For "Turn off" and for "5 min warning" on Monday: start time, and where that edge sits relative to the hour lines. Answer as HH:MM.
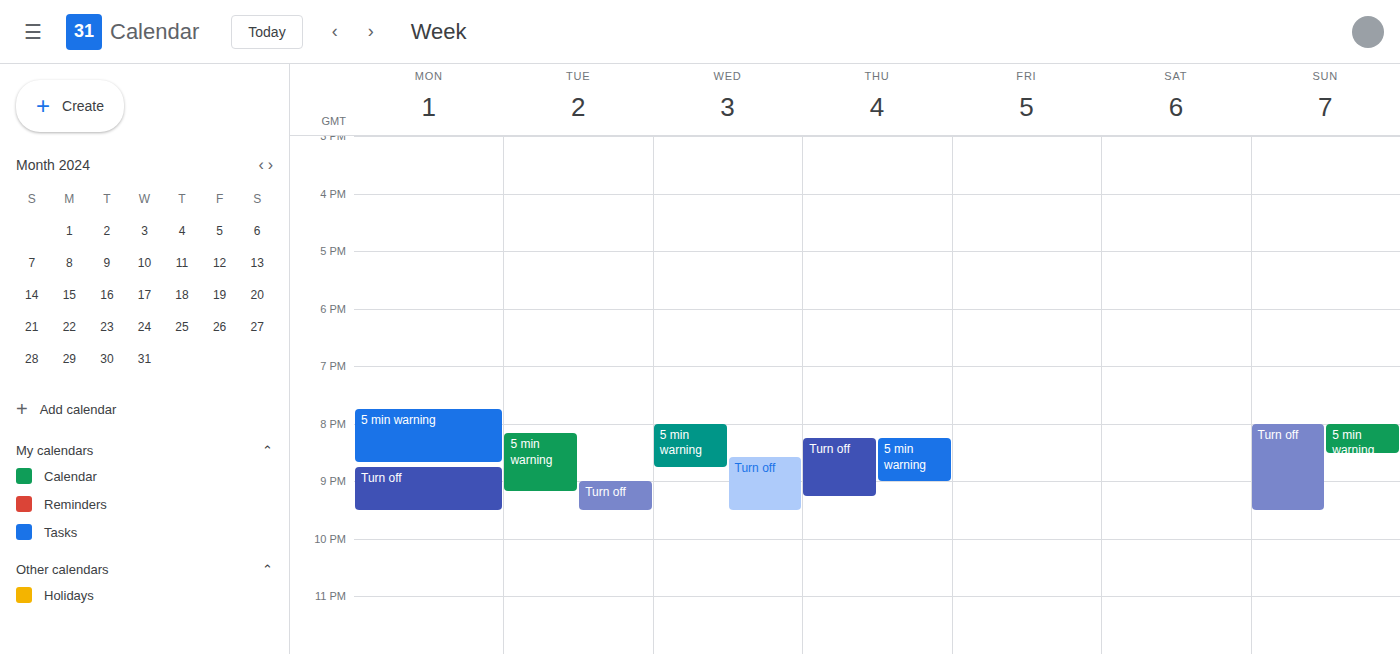
"Turn off": 20:45, neither: three quarters of the way from the 20:00 line to the 21:00 line. "5 min warning": 19:45, neither: three quarters of the way from the 19:00 line to the 20:00 line.